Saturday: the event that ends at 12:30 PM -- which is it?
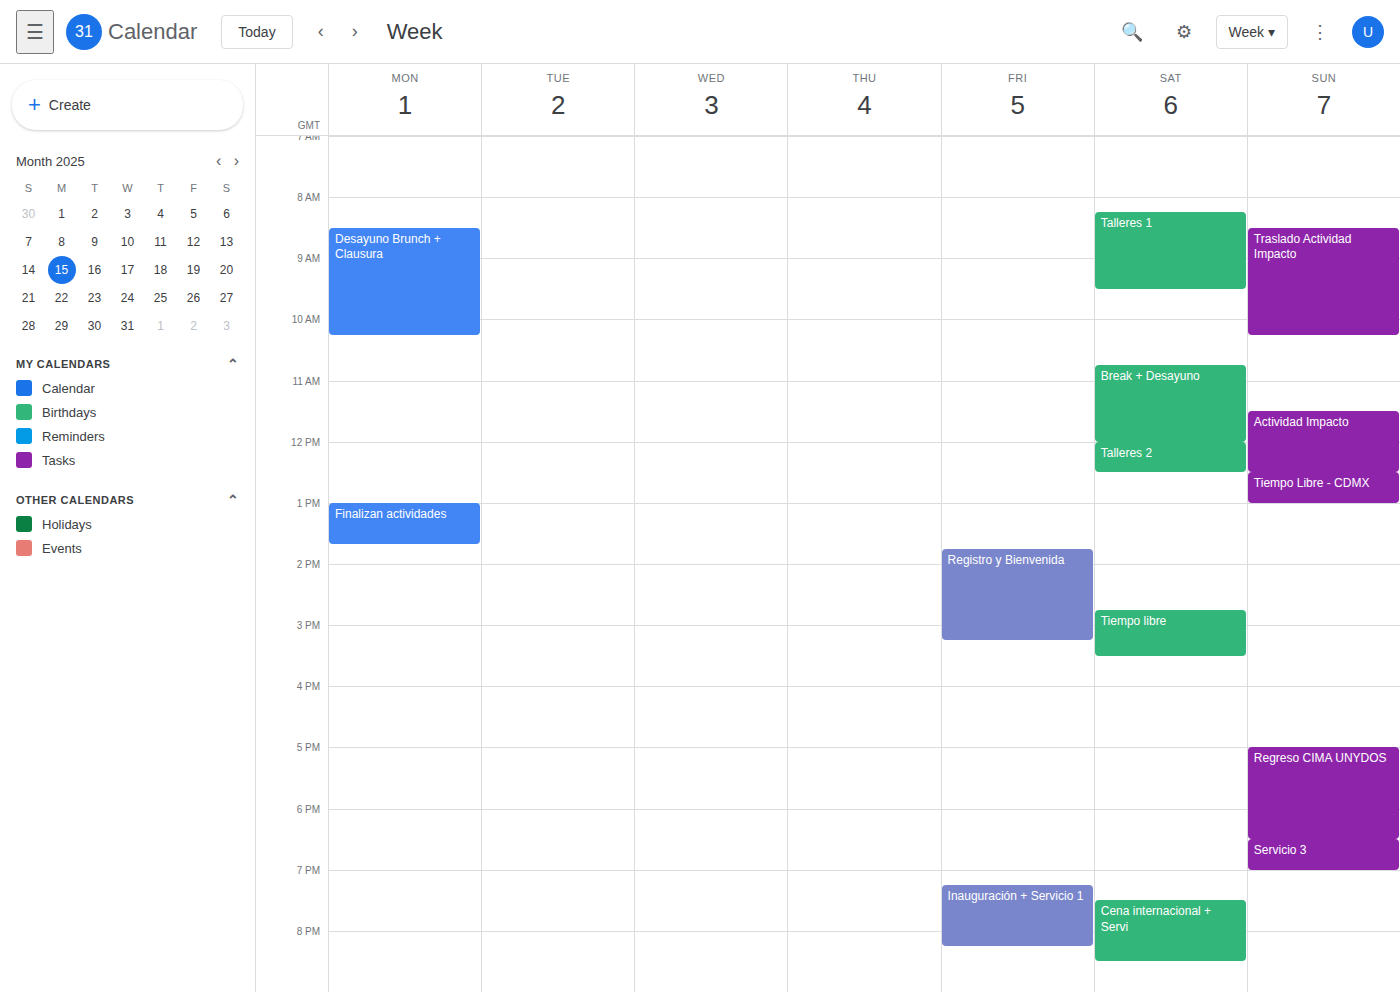
"Talleres 2"